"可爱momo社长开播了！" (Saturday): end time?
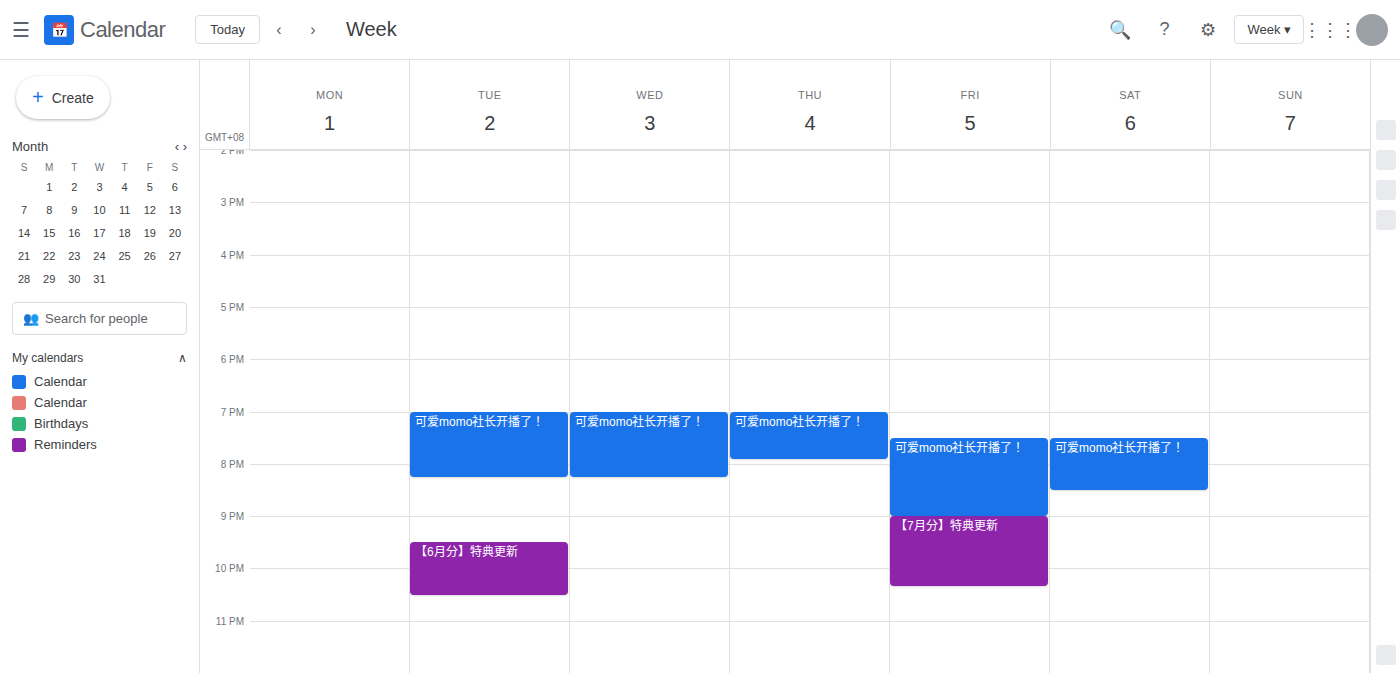
20:30